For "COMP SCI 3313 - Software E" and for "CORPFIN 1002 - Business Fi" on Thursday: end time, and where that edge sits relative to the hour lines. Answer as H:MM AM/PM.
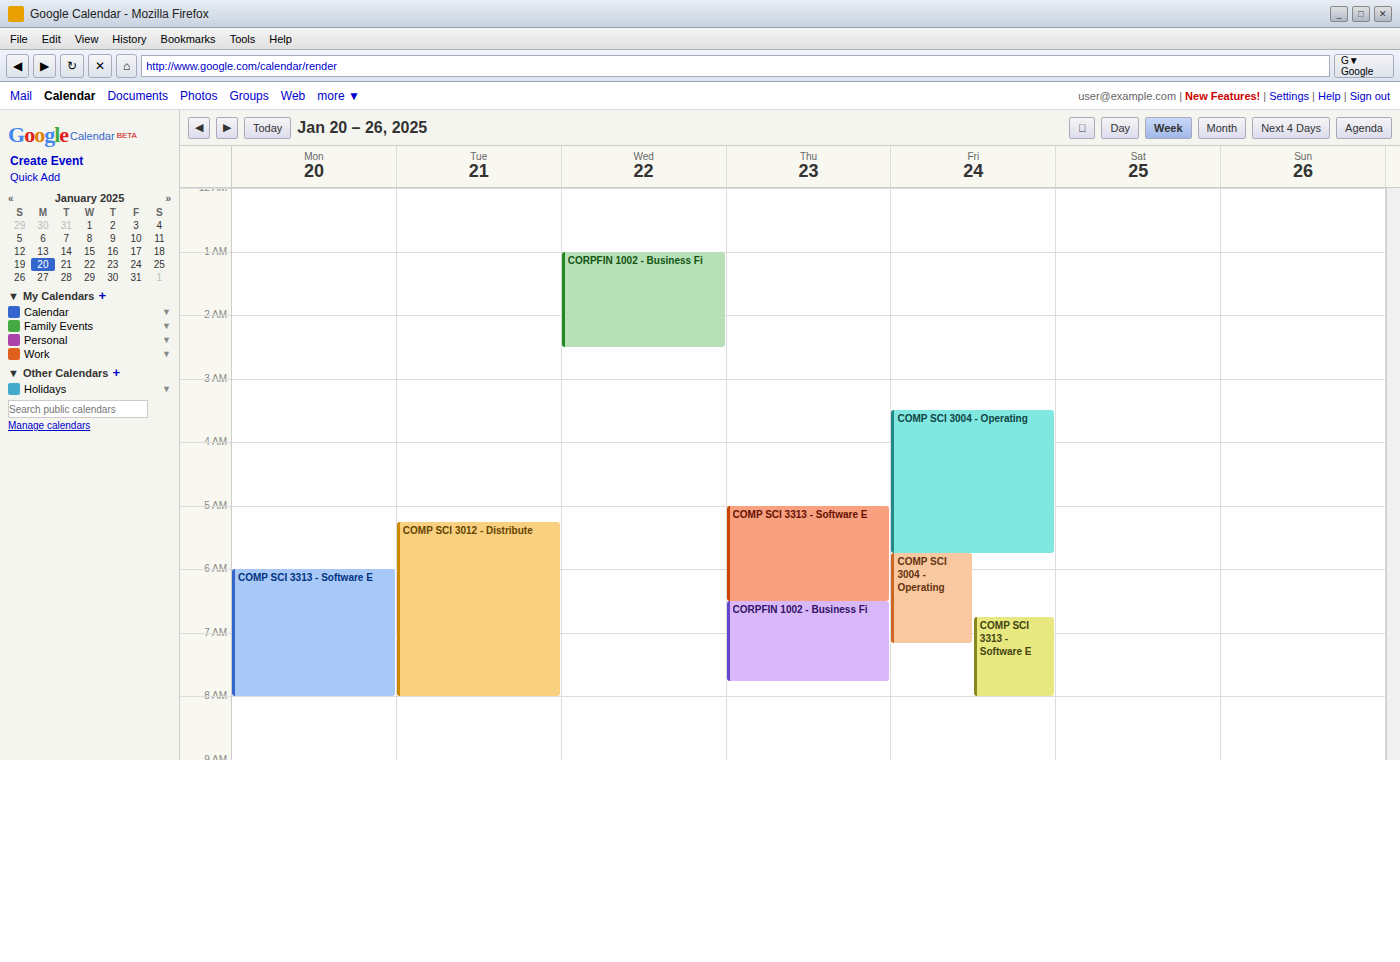
"COMP SCI 3313 - Software E": 6:30 AM, halfway between the 6 AM and 7 AM lines. "CORPFIN 1002 - Business Fi": 7:45 AM, neither: three quarters of the way from the 7 AM line to the 8 AM line.